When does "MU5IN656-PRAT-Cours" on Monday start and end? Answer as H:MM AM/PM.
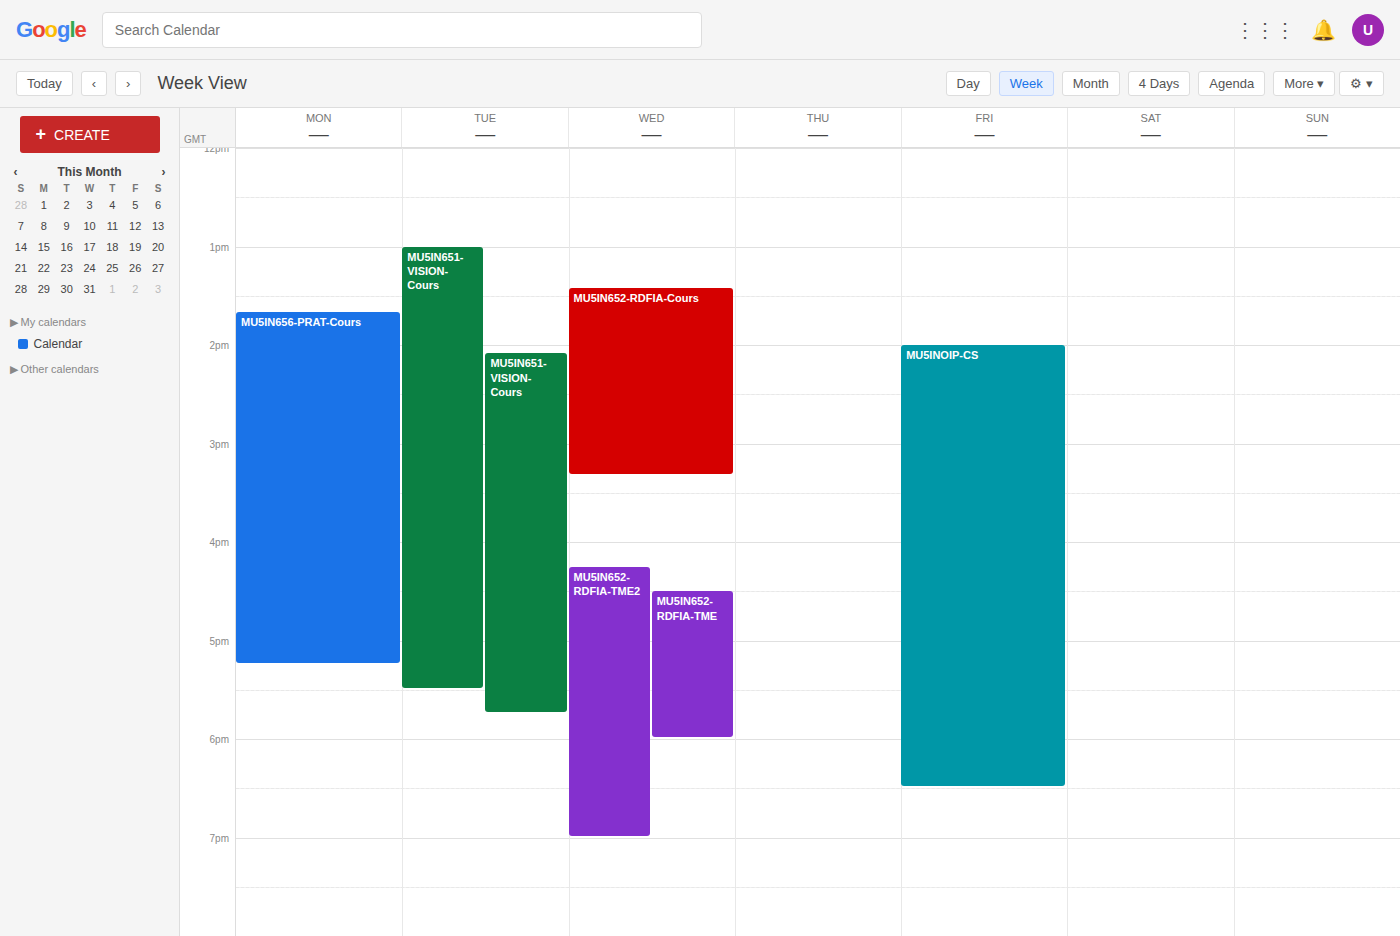
1:40 PM to 5:15 PM